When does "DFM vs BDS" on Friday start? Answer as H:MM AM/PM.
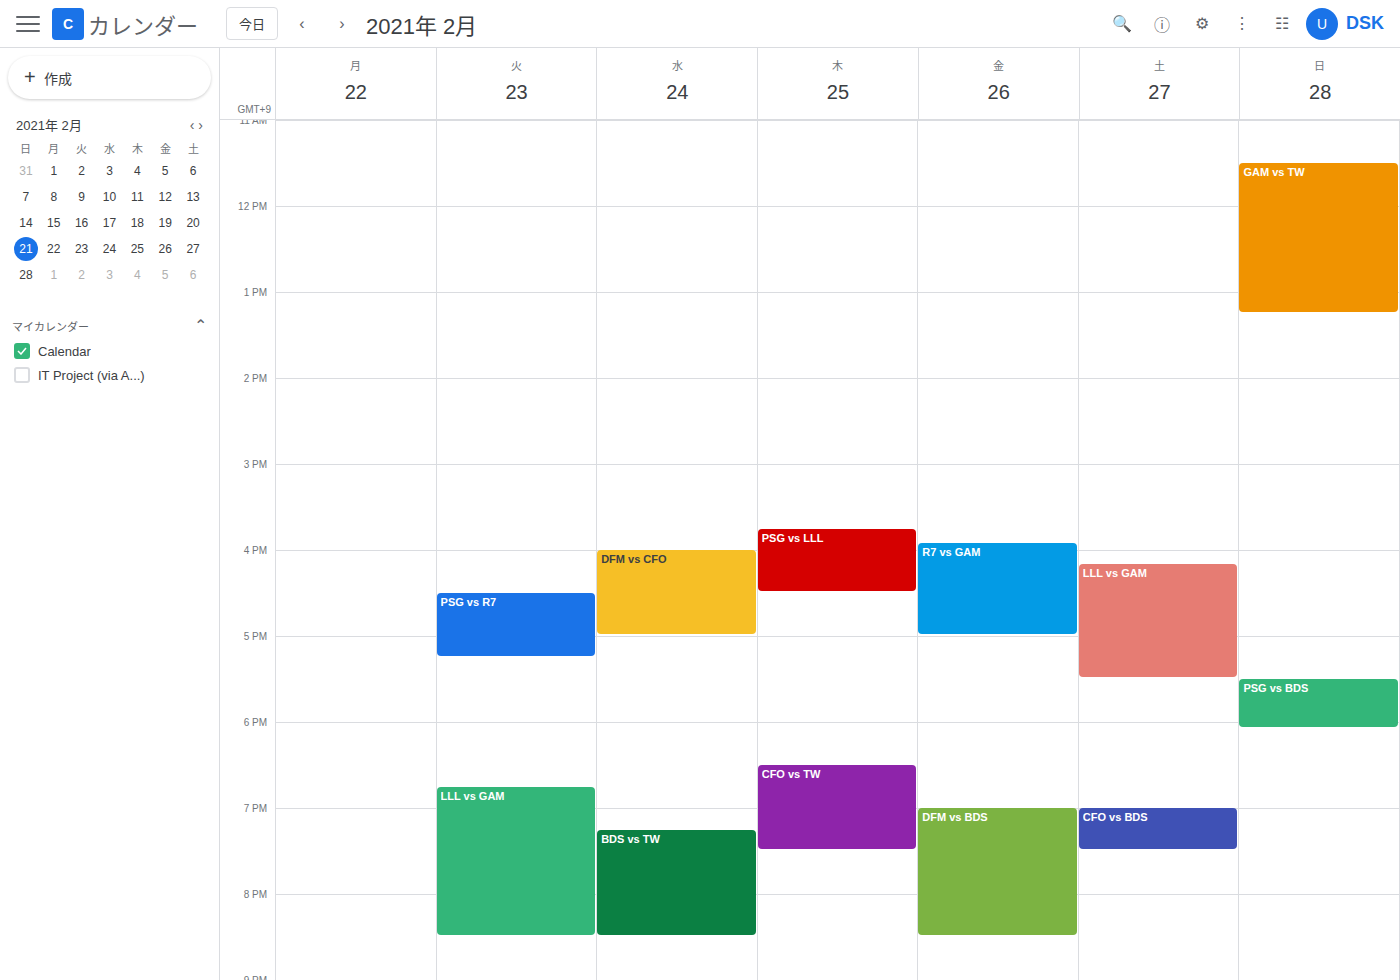
7:00 PM